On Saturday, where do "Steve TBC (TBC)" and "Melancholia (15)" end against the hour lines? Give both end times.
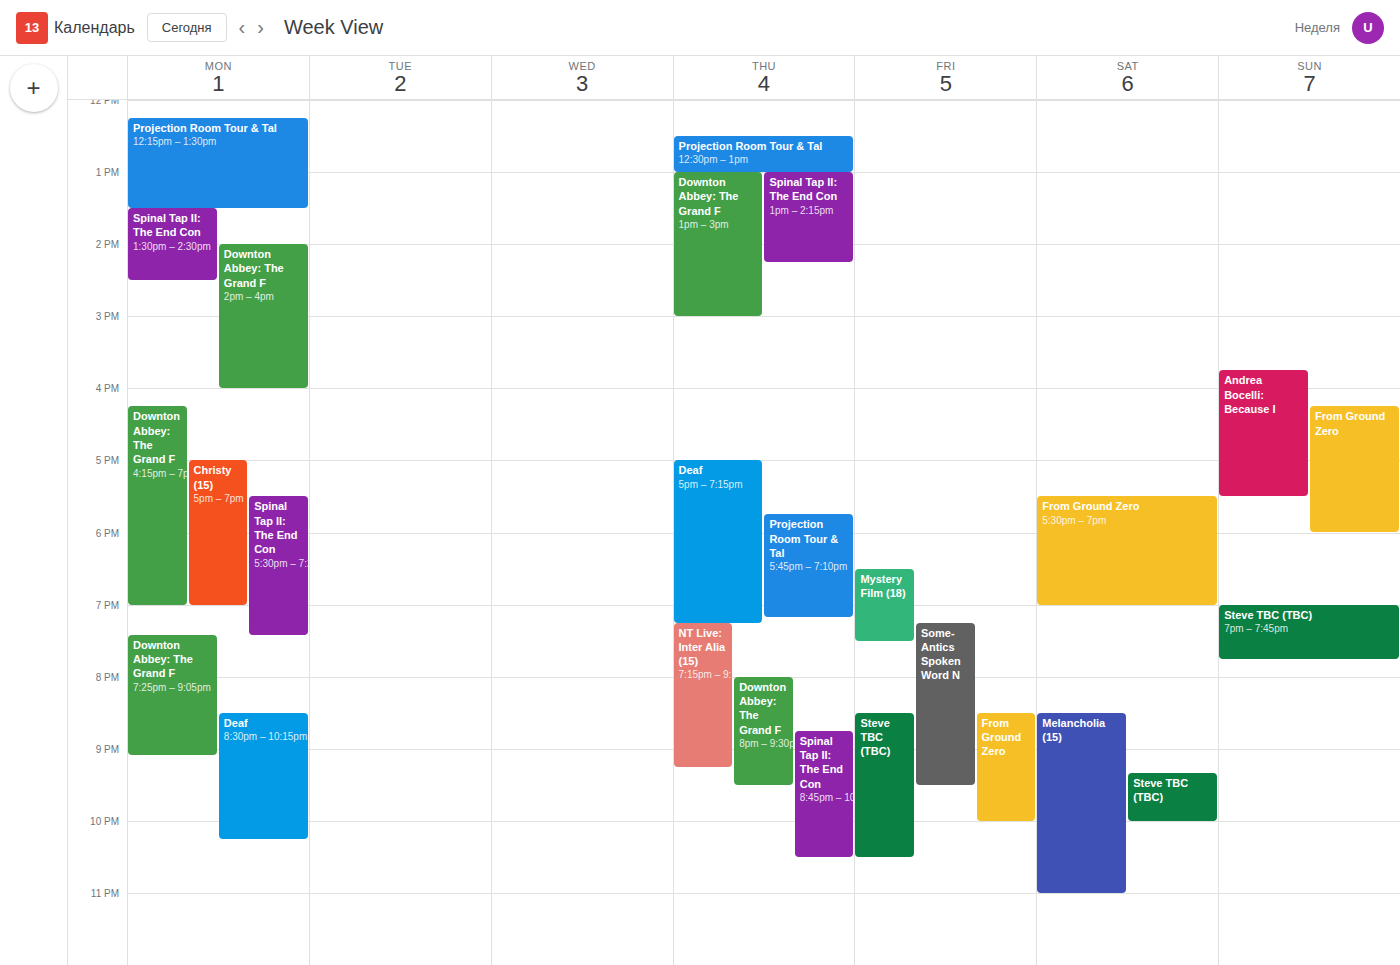
"Steve TBC (TBC)": 10:00 PM, exactly on the 10 PM line. "Melancholia (15)": 11:00 PM, exactly on the 11 PM line.